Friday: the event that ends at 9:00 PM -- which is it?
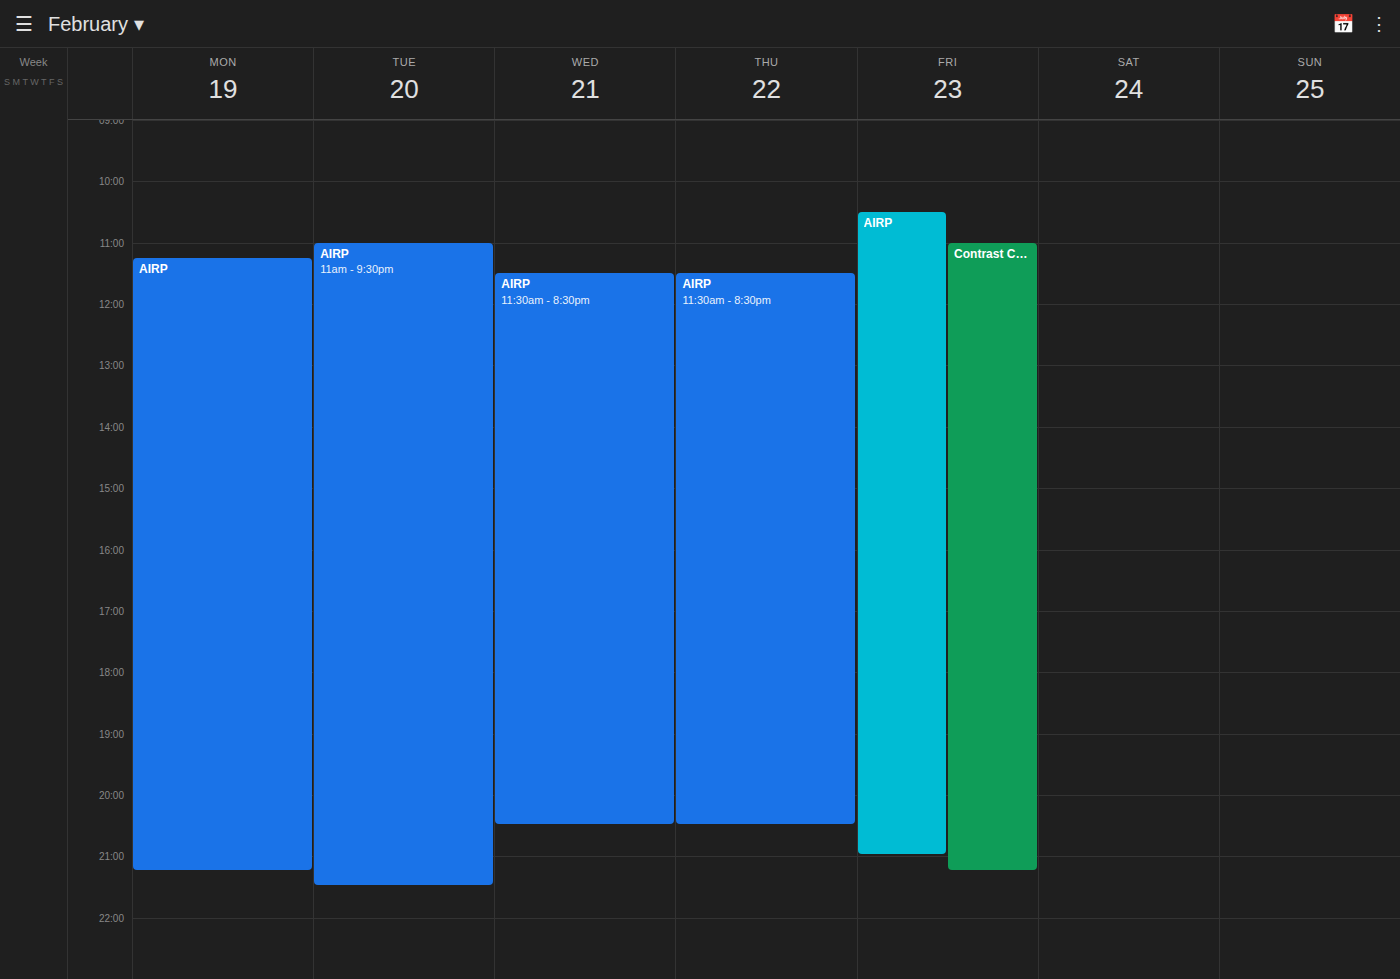
"AIRP"